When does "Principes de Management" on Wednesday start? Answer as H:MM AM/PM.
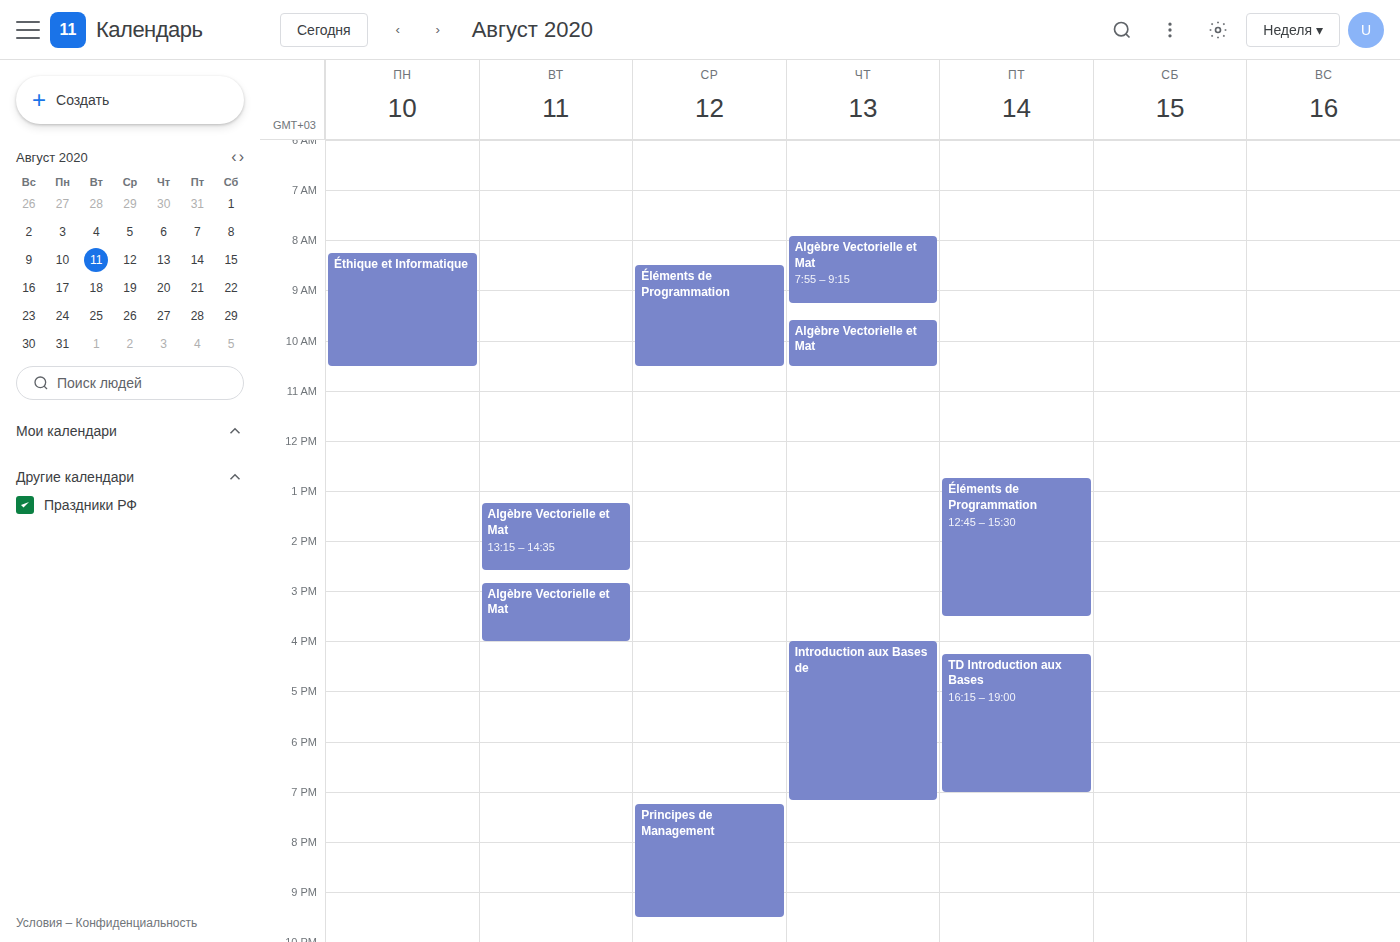
7:15 PM